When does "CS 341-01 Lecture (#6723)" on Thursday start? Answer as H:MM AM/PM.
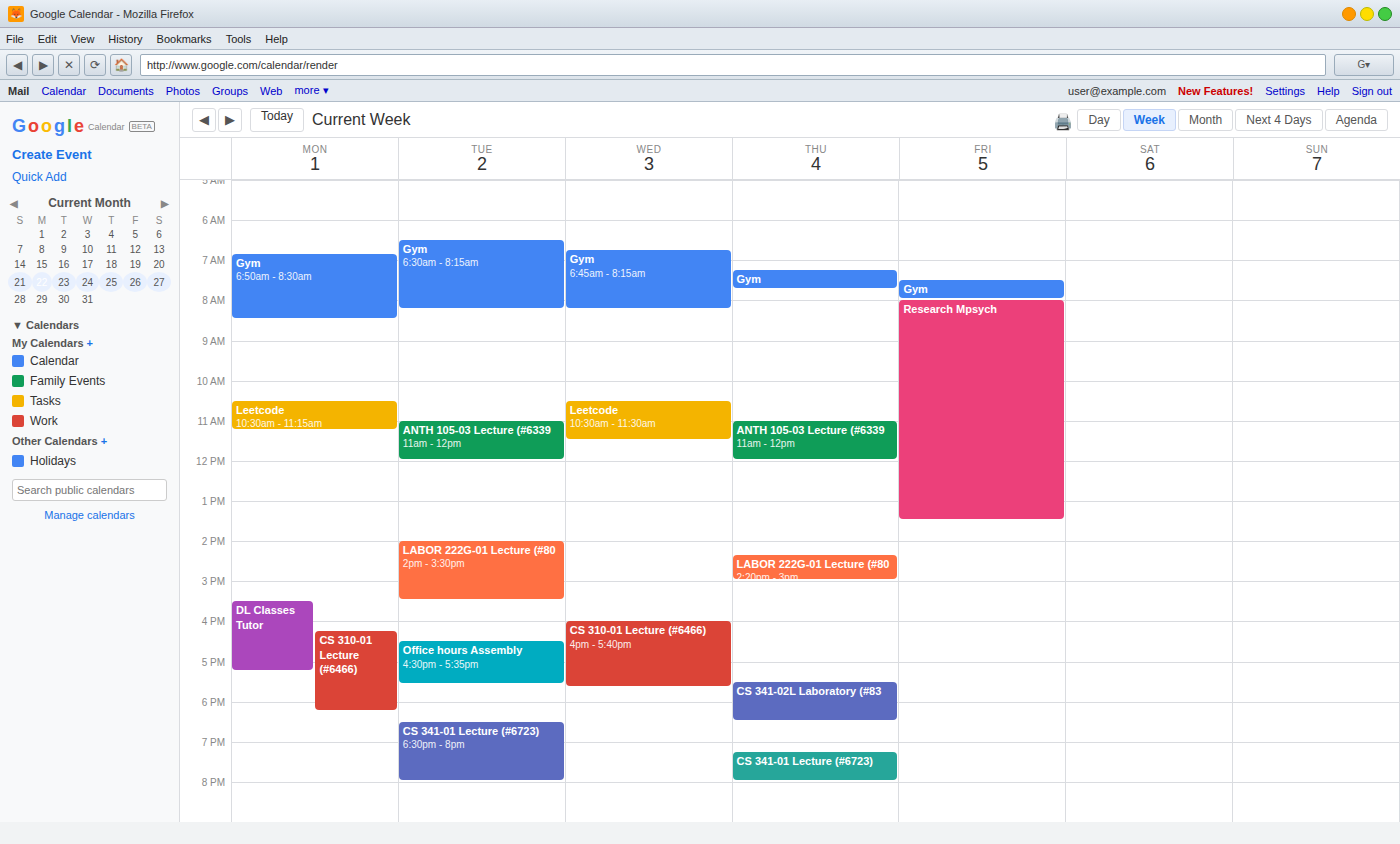
7:15 PM